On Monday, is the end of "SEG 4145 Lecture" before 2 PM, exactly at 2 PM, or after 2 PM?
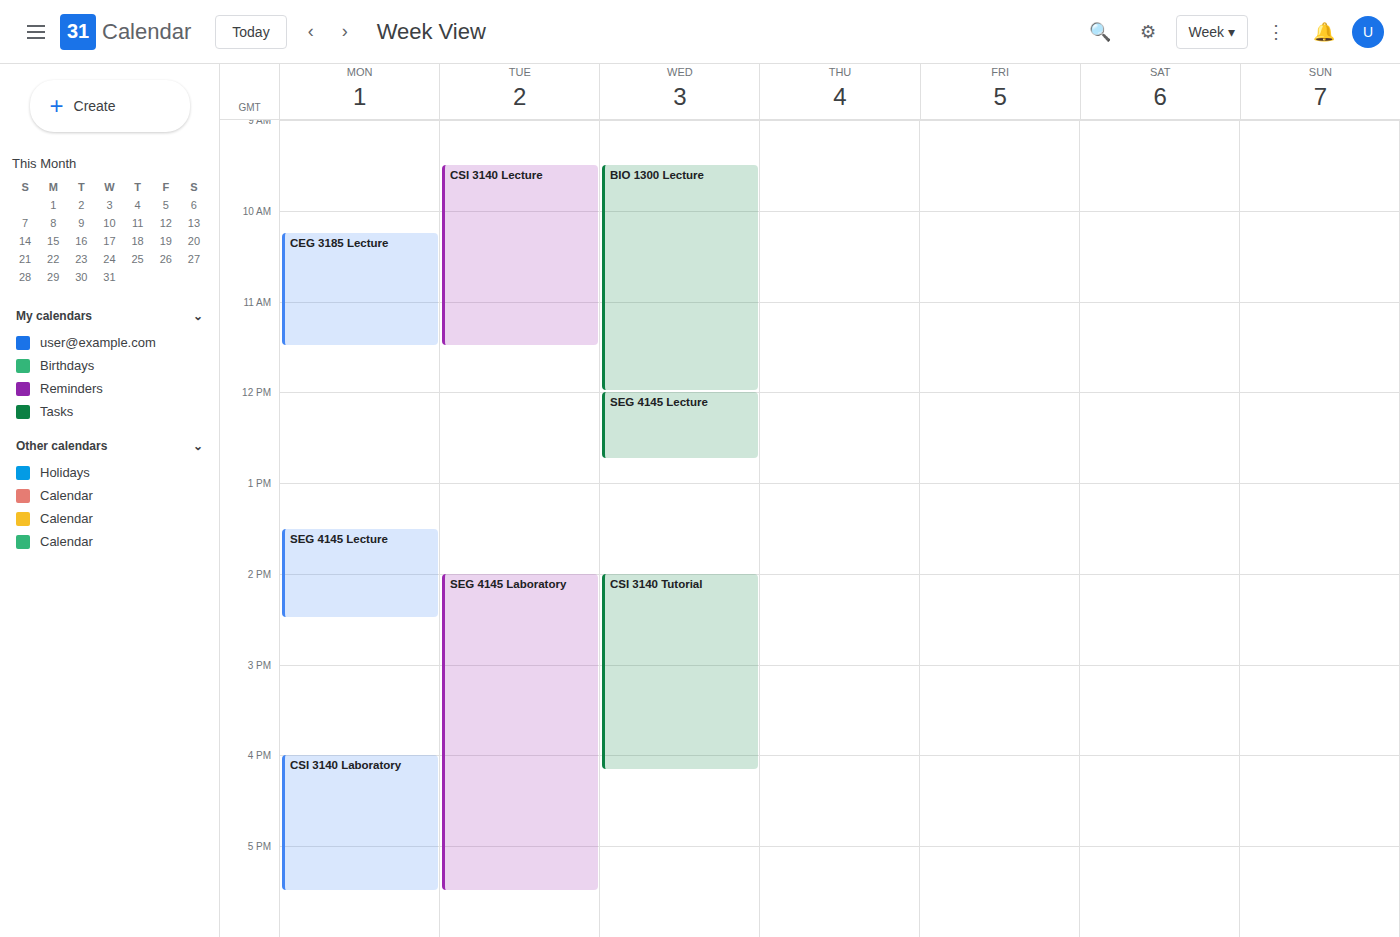
2:30 PM -- after 2 PM, 30 minutes below the 2 PM line.